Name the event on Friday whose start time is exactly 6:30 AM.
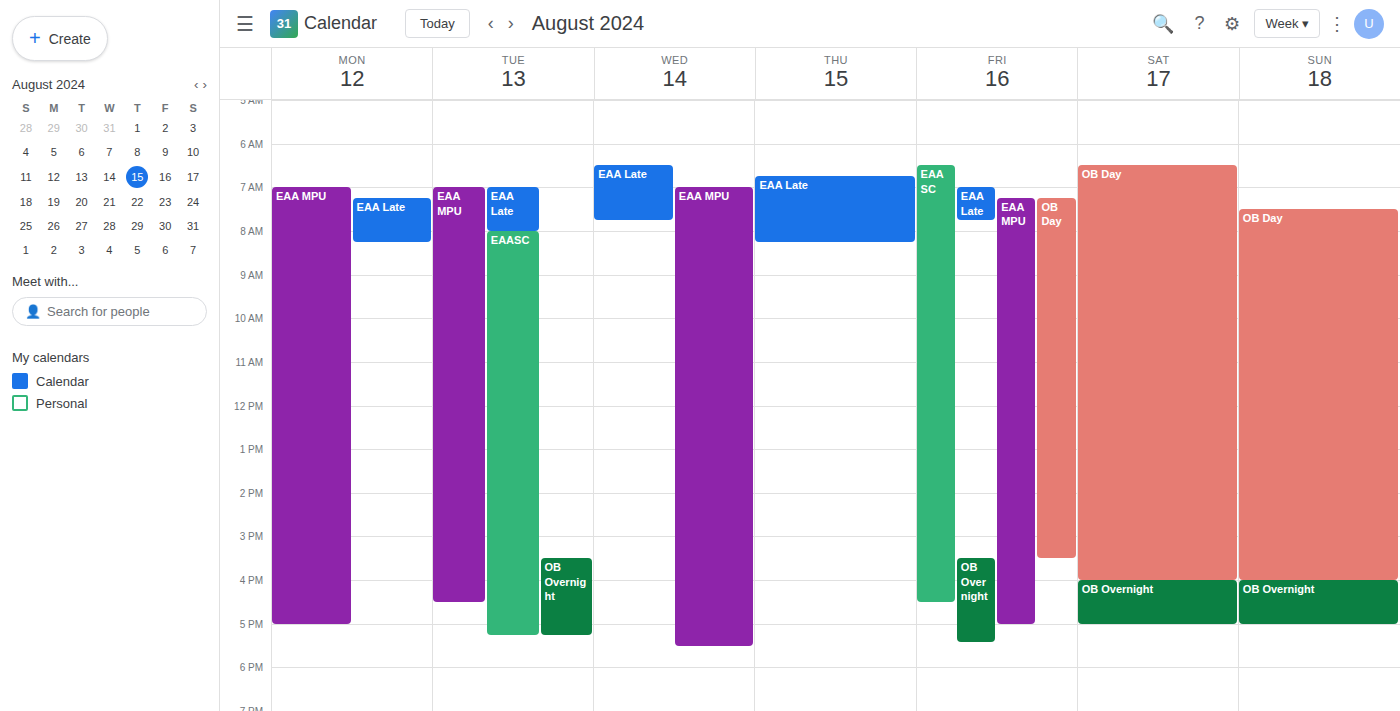
"EAASC"